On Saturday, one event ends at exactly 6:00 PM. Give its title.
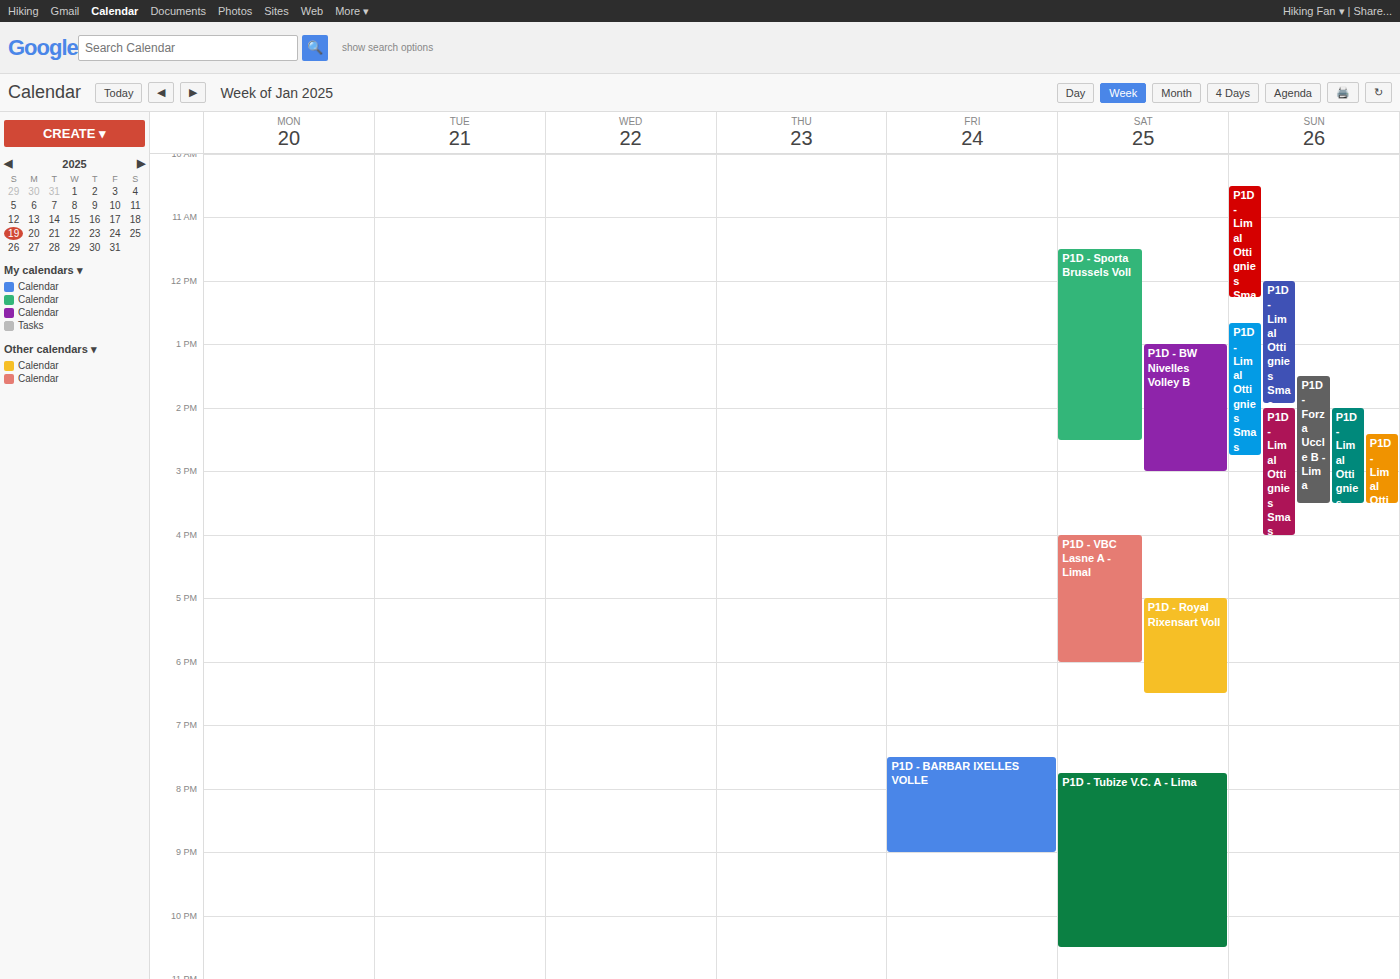
"P1D - VBC Lasne A - Limal"